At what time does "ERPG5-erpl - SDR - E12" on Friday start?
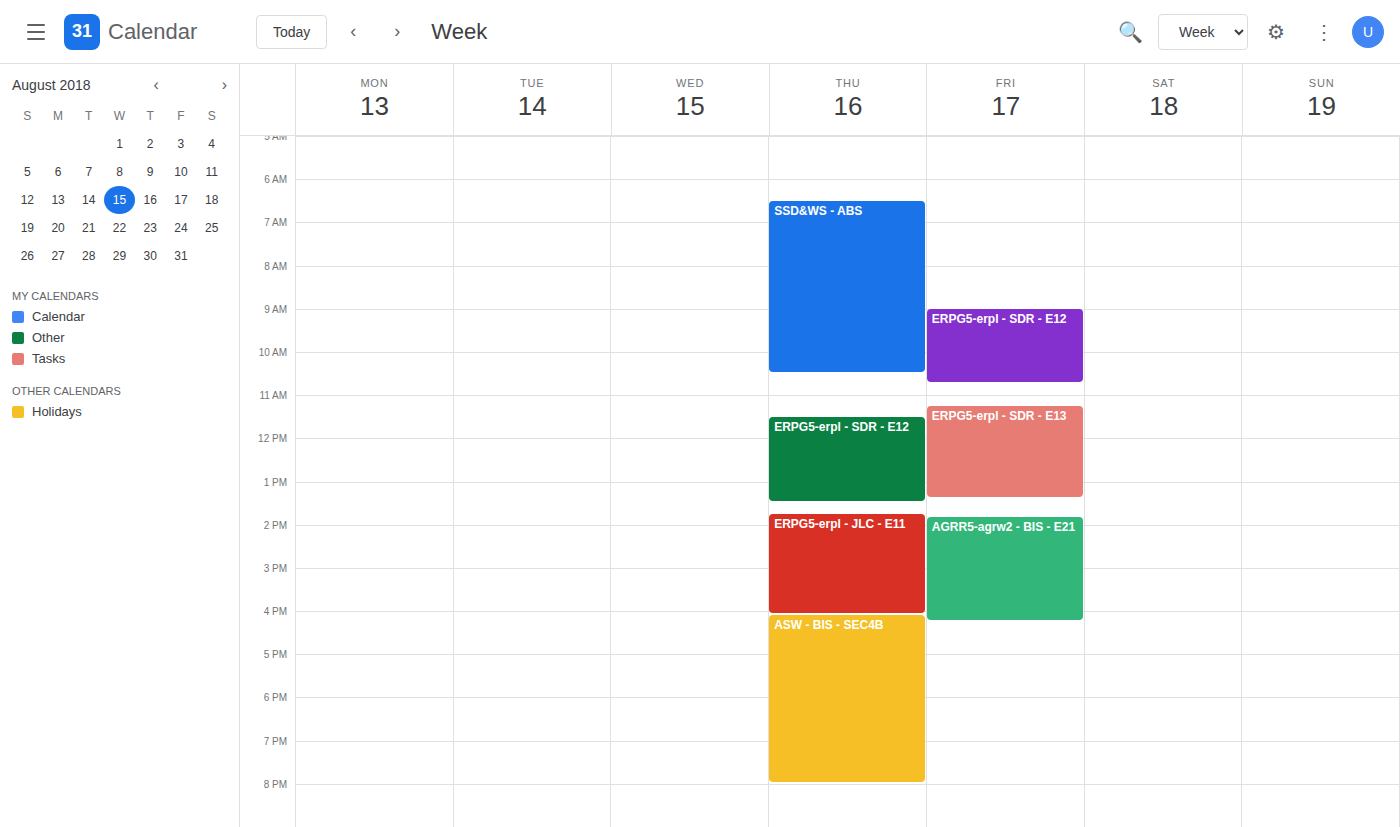
9:00 AM